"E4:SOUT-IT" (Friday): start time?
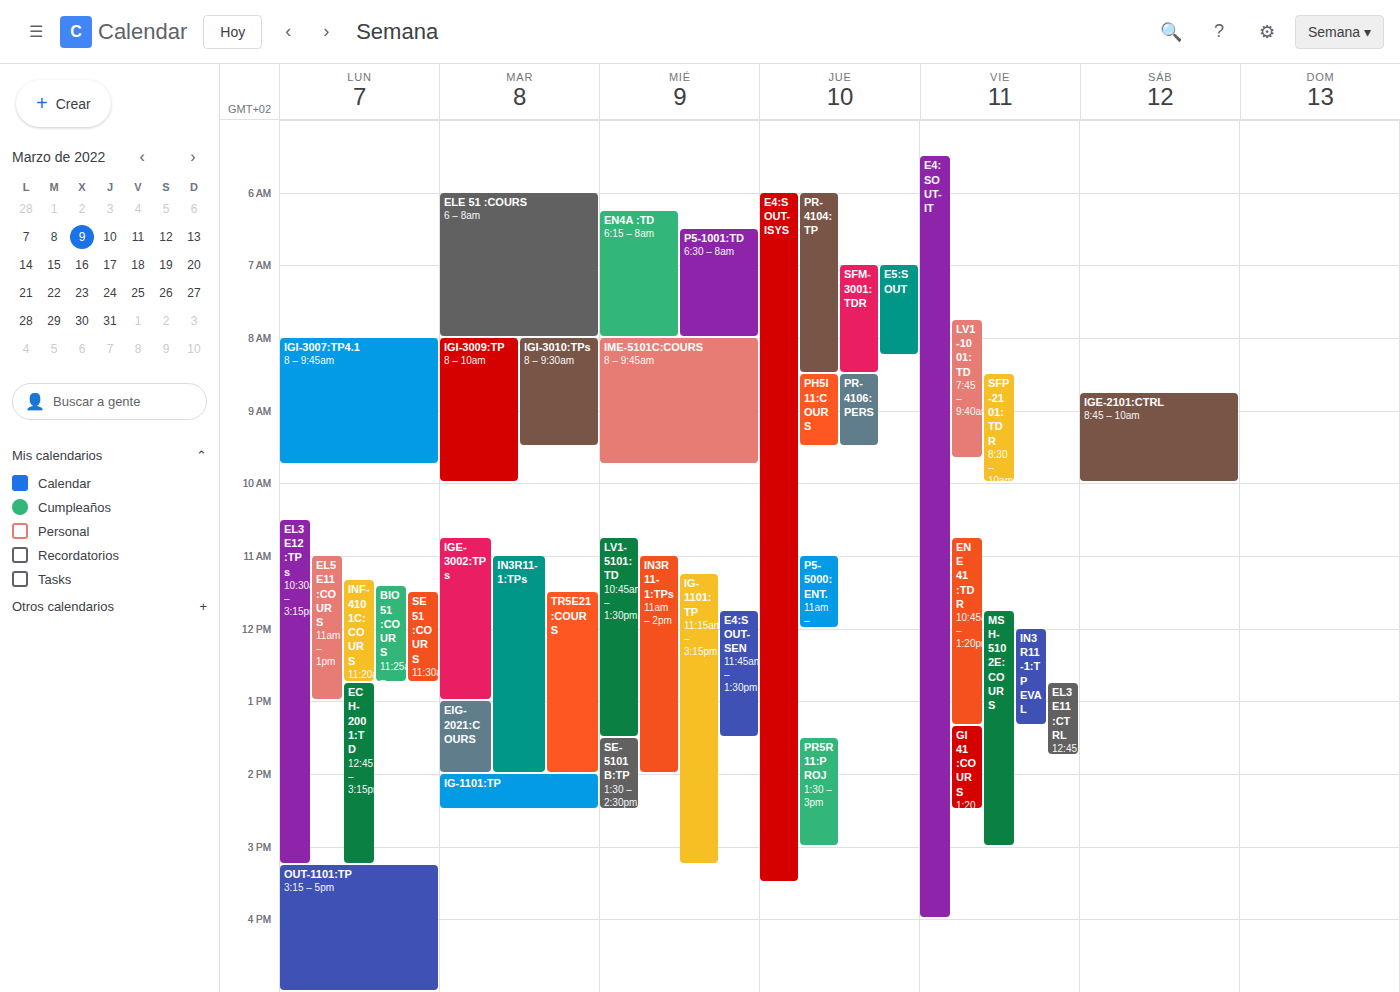
5:30 AM